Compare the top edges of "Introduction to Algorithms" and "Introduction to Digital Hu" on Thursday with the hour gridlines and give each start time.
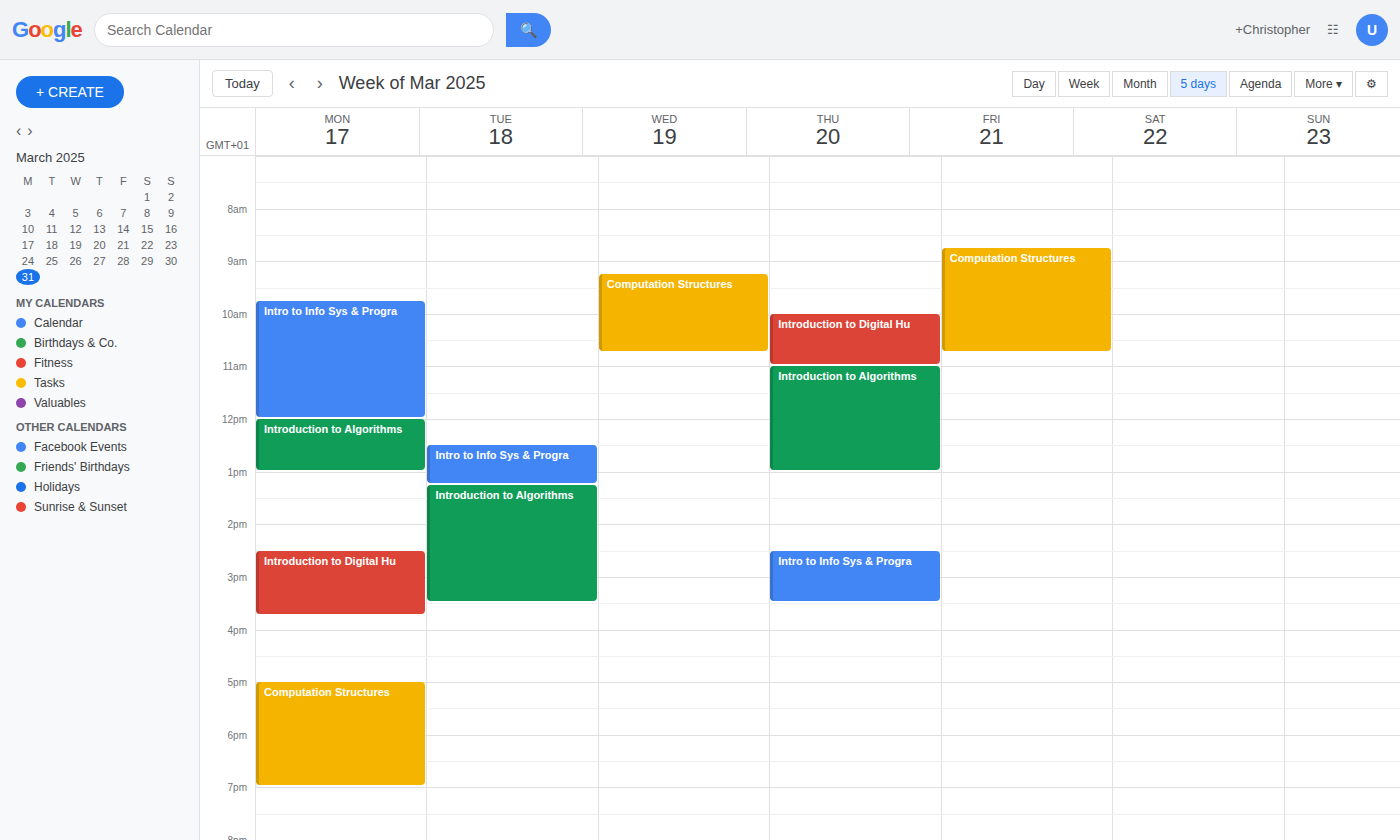
"Introduction to Algorithms": 11:00 AM, exactly on the 11 AM line. "Introduction to Digital Hu": 10:00 AM, exactly on the 10 AM line.